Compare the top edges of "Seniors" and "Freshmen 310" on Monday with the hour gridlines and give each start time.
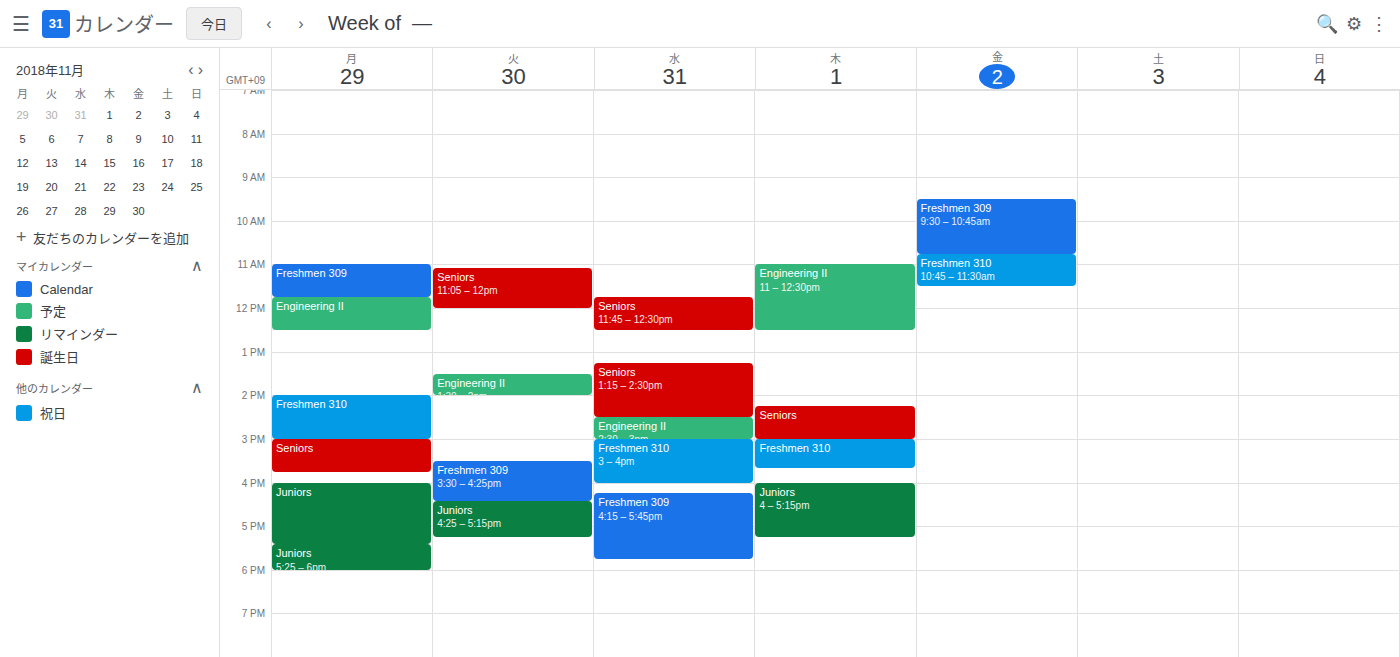
"Seniors": 3:00 PM, exactly on the 3 PM line. "Freshmen 310": 2:00 PM, exactly on the 2 PM line.